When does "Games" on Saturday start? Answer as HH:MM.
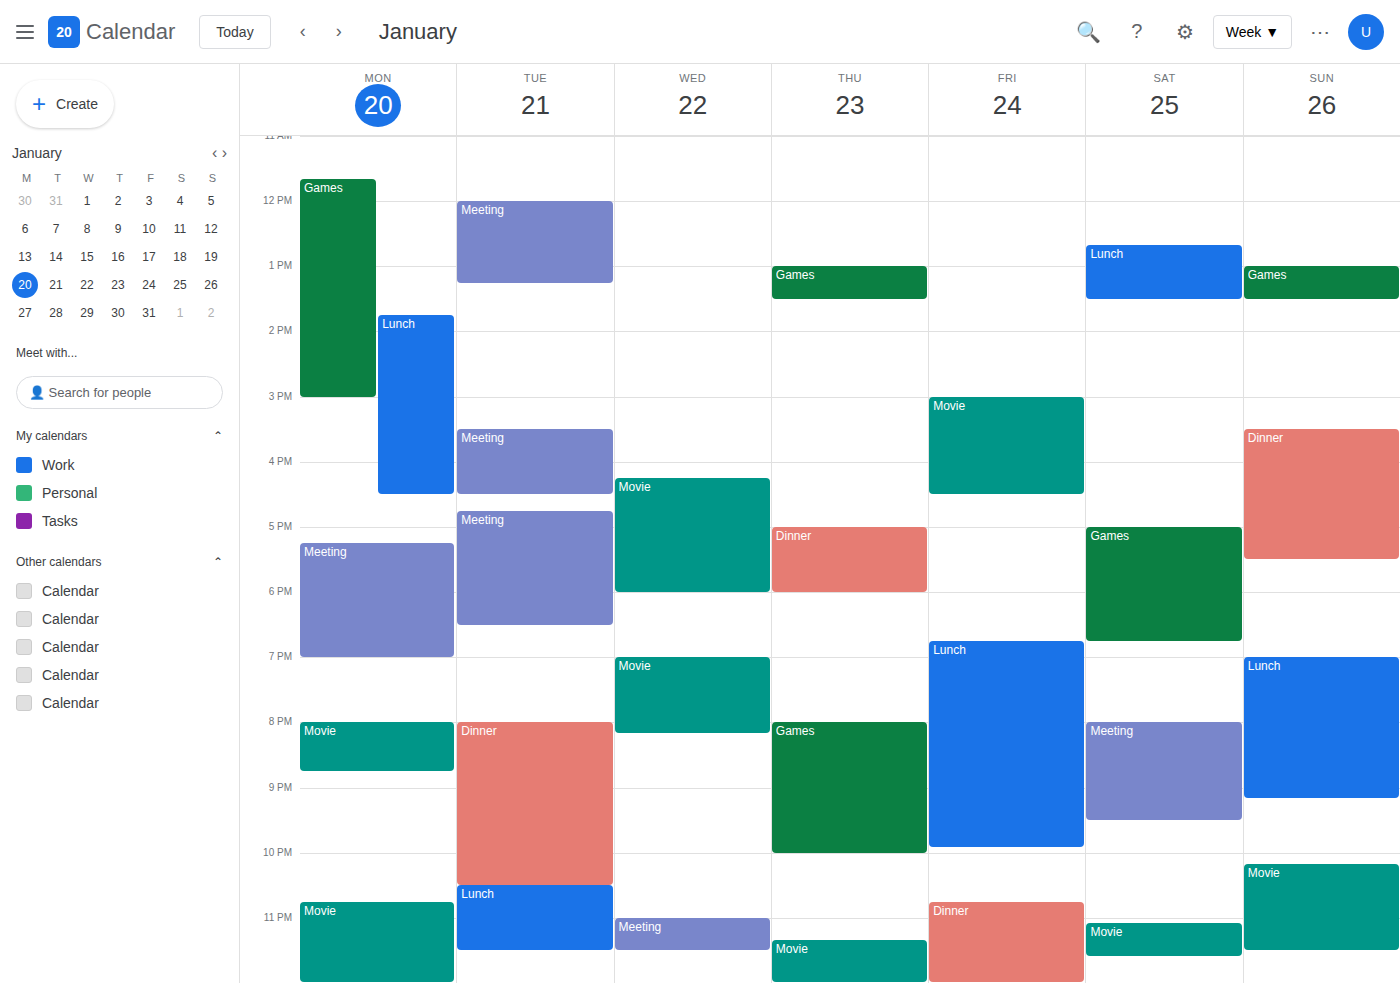
17:00